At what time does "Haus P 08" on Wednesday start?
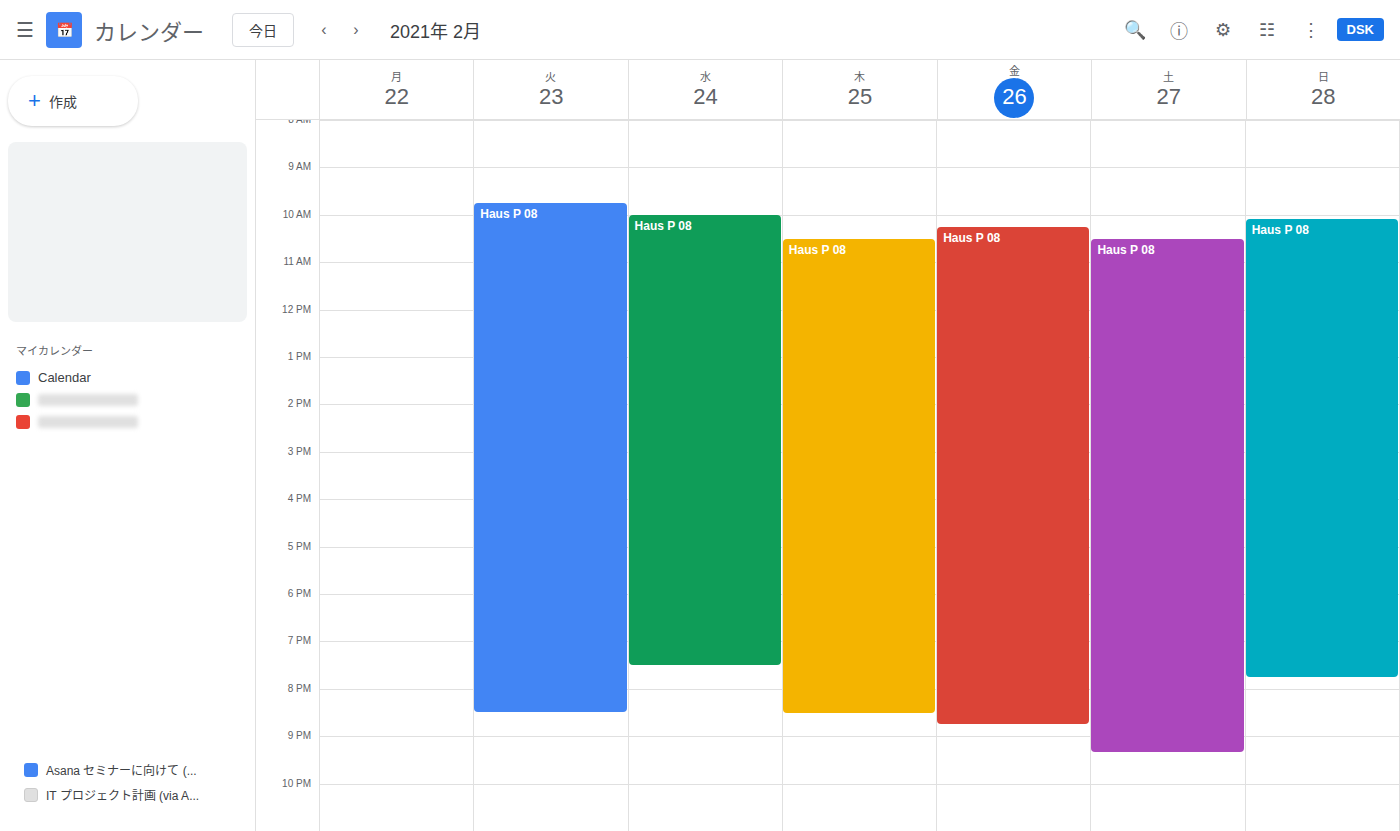
10:00 AM